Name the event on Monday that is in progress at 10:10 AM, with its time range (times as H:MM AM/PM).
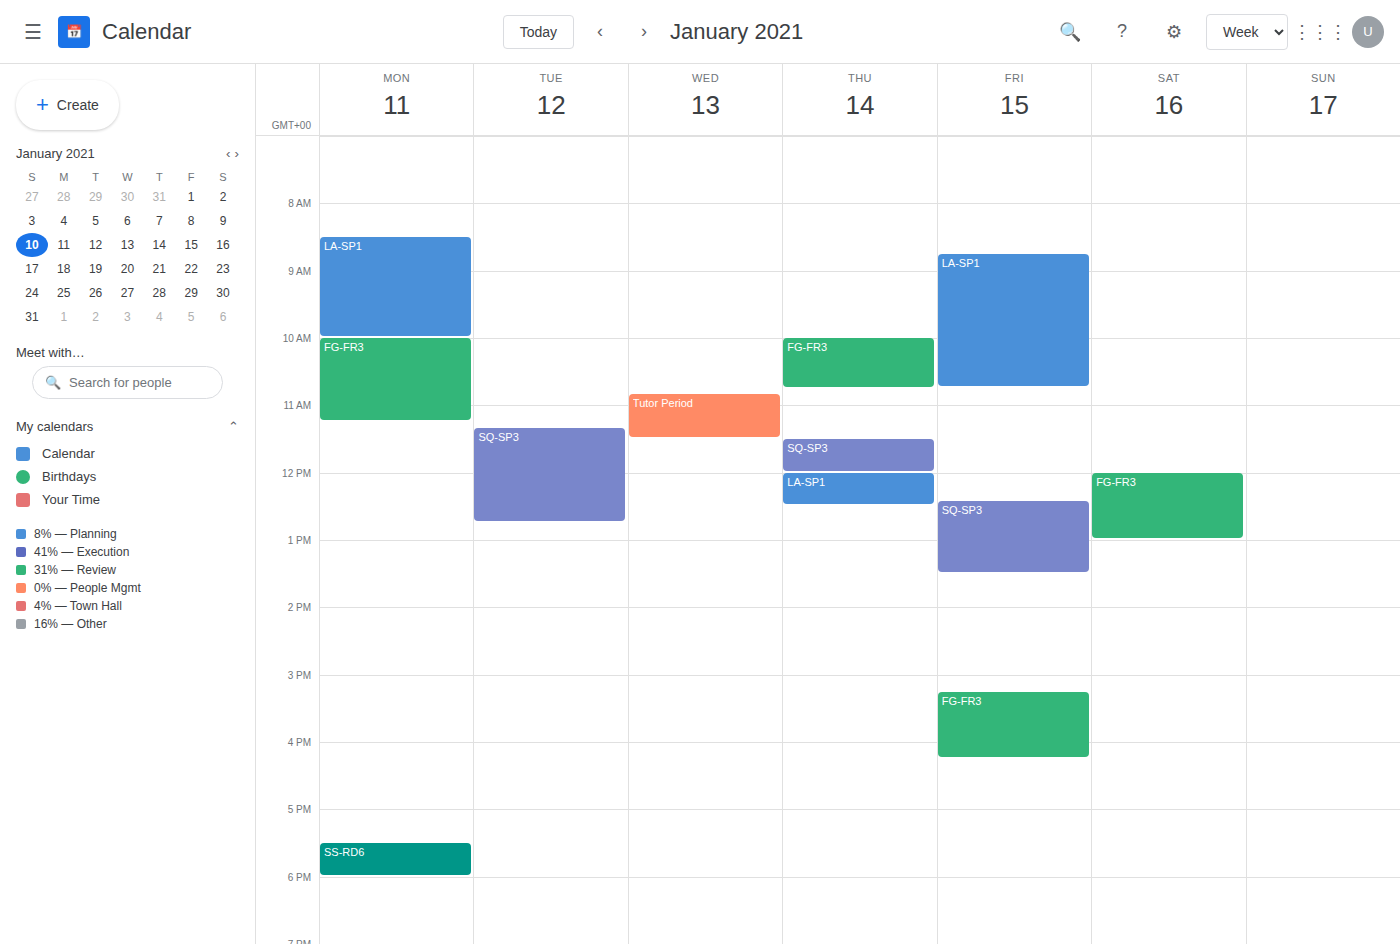
"FG-FR3", 10:00 AM to 11:15 AM